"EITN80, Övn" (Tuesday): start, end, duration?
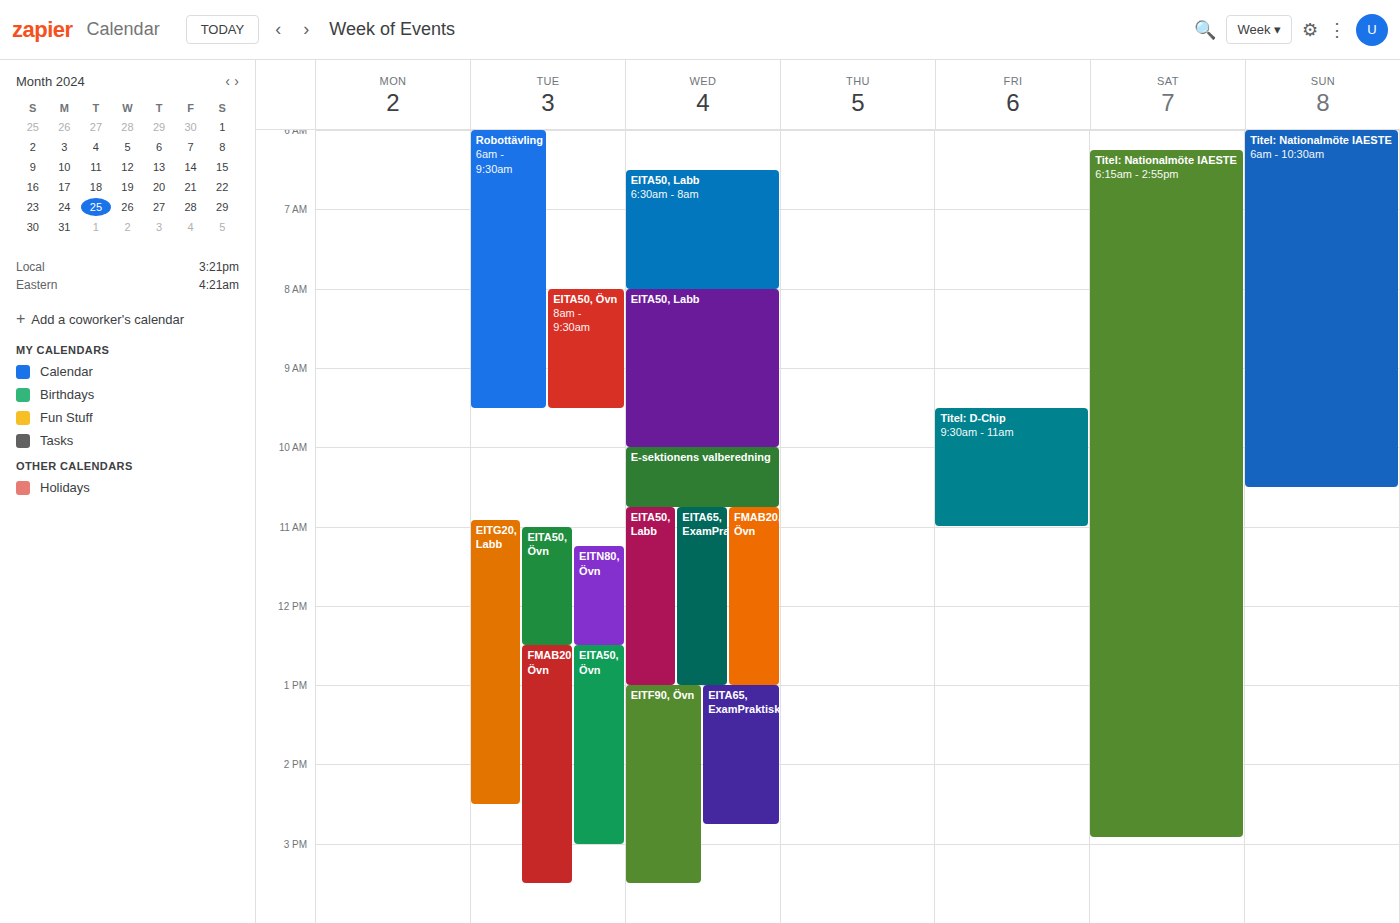
11:15 AM to 12:30 PM, 1 hour 15 minutes